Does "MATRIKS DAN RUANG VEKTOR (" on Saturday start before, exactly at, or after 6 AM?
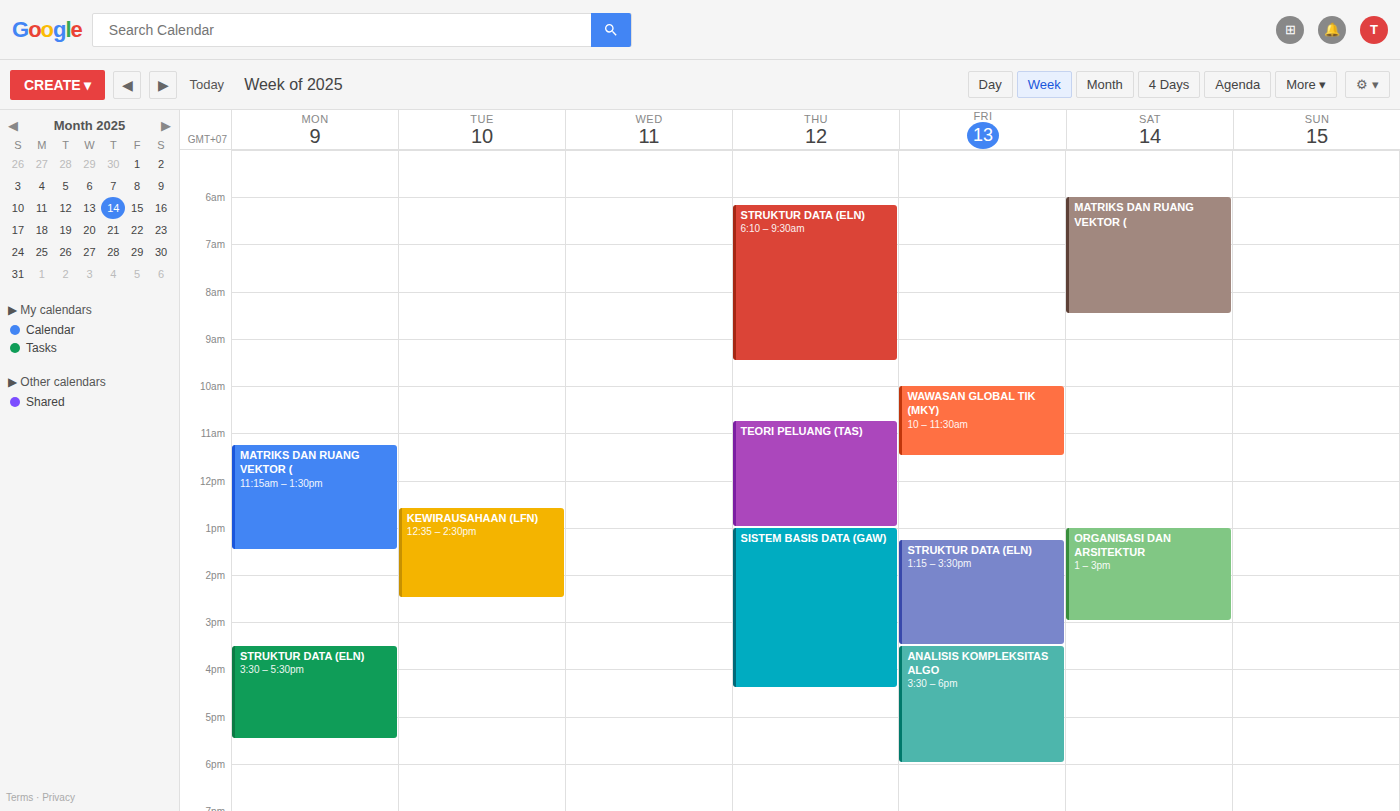
6:00 AM -- exactly at 6 AM, on the 6 AM line.